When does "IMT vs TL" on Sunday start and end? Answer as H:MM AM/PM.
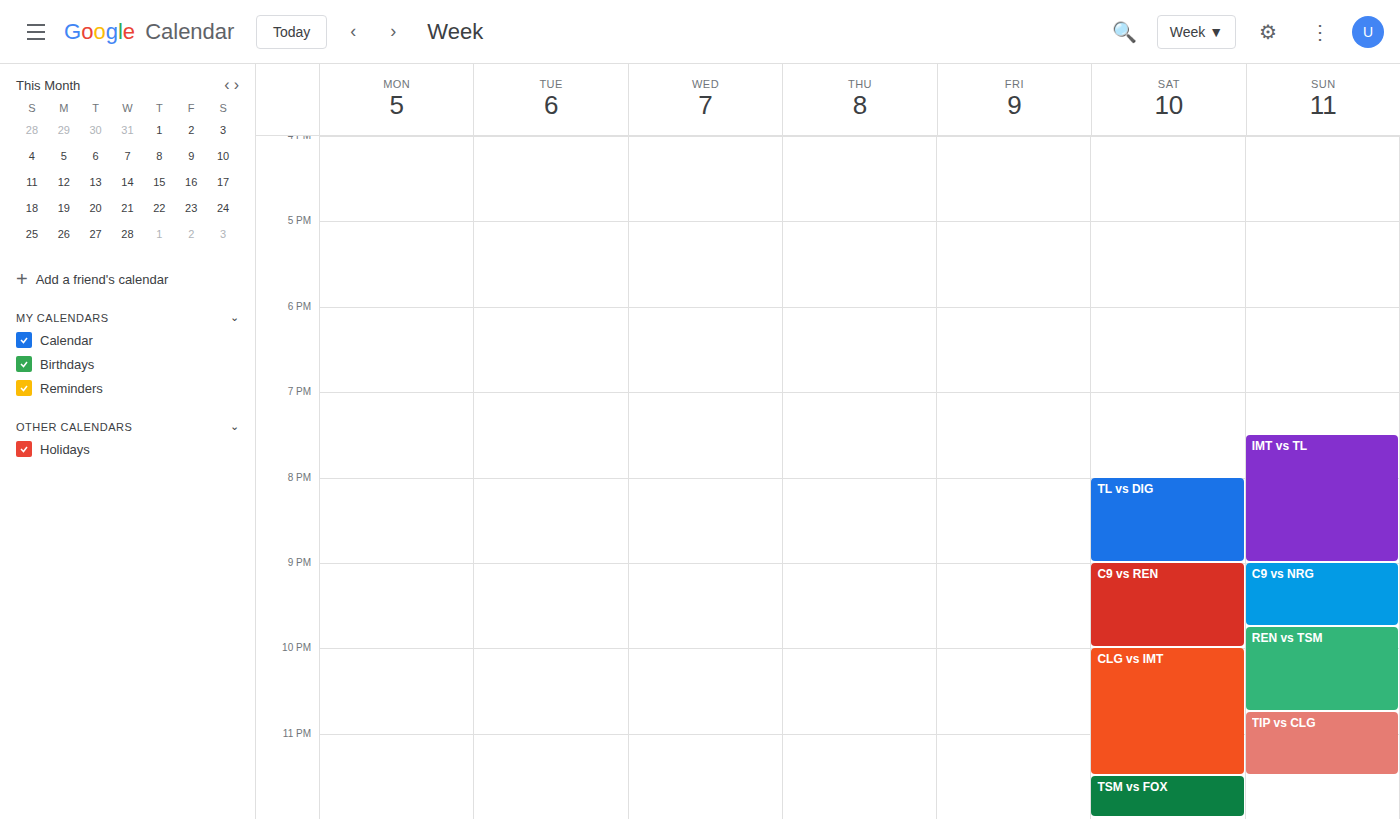
7:30 PM to 9:00 PM